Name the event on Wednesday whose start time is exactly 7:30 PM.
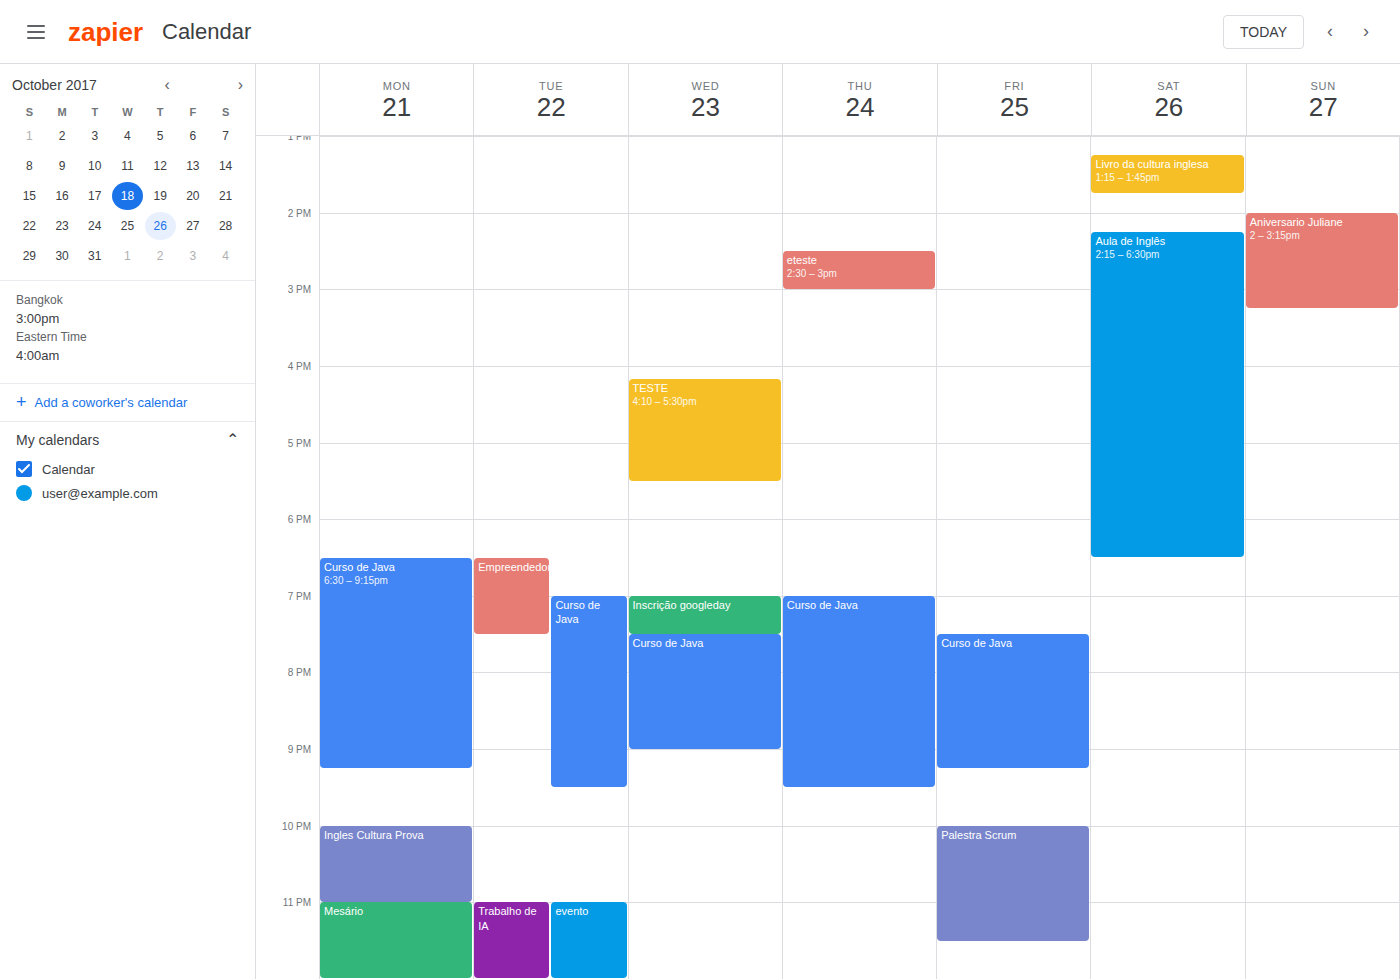
"Curso de Java"